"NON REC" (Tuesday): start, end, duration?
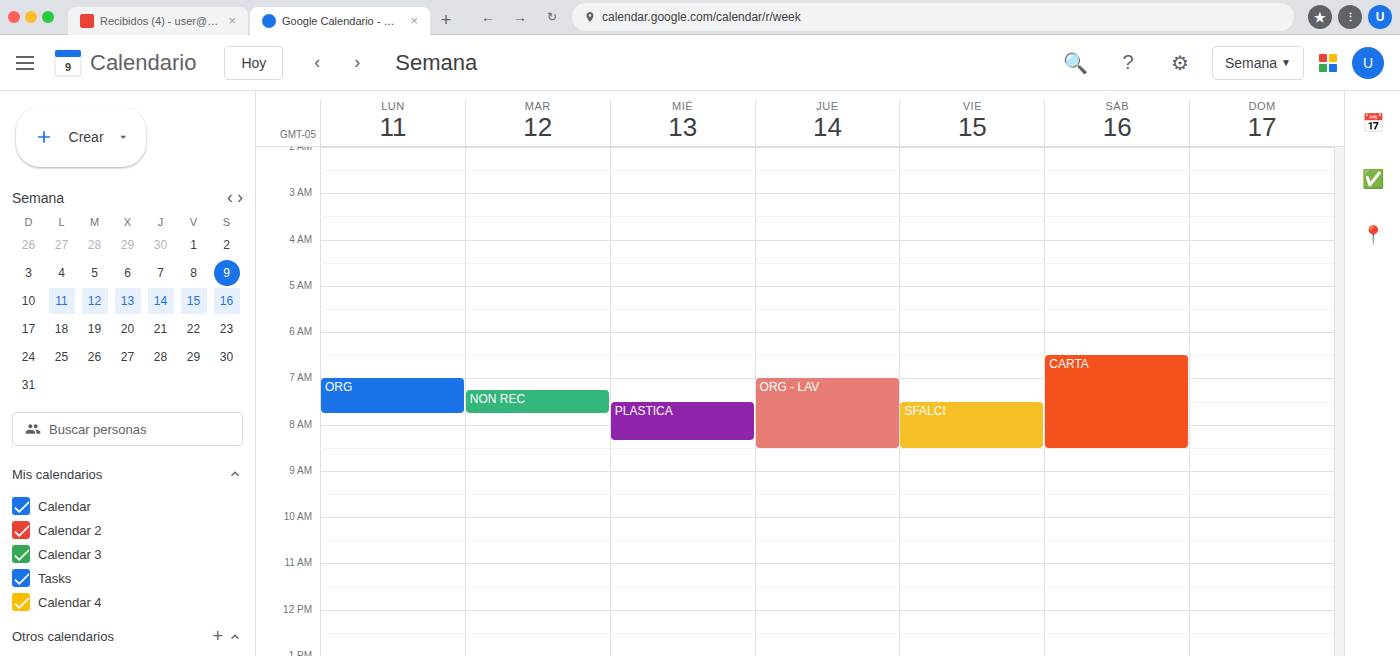
7:15 AM to 7:45 AM, 30 minutes